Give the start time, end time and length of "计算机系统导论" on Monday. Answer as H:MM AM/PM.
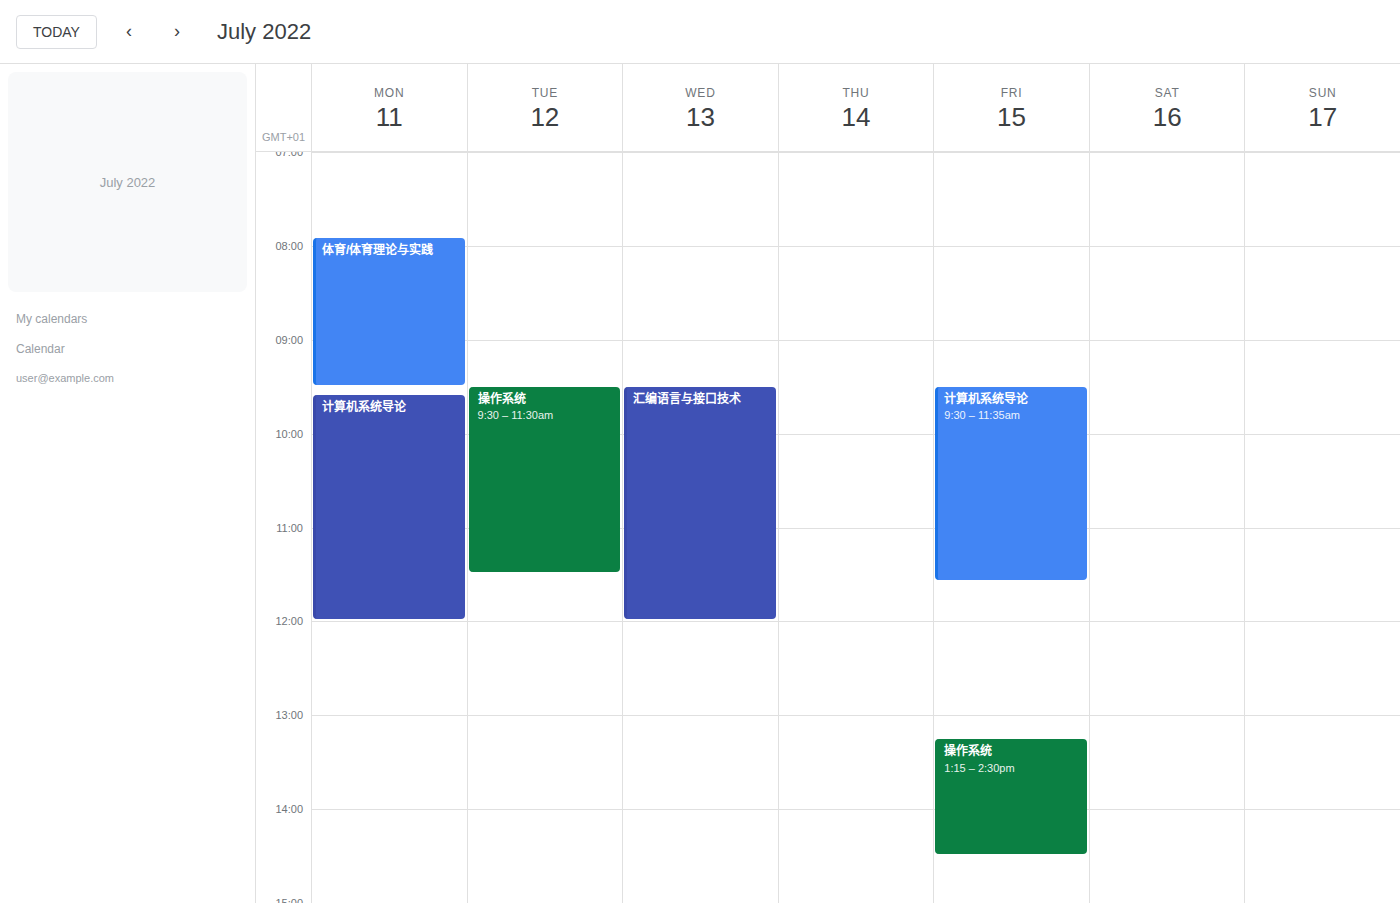
9:35 AM to 12:00 PM, 2 hours 25 minutes